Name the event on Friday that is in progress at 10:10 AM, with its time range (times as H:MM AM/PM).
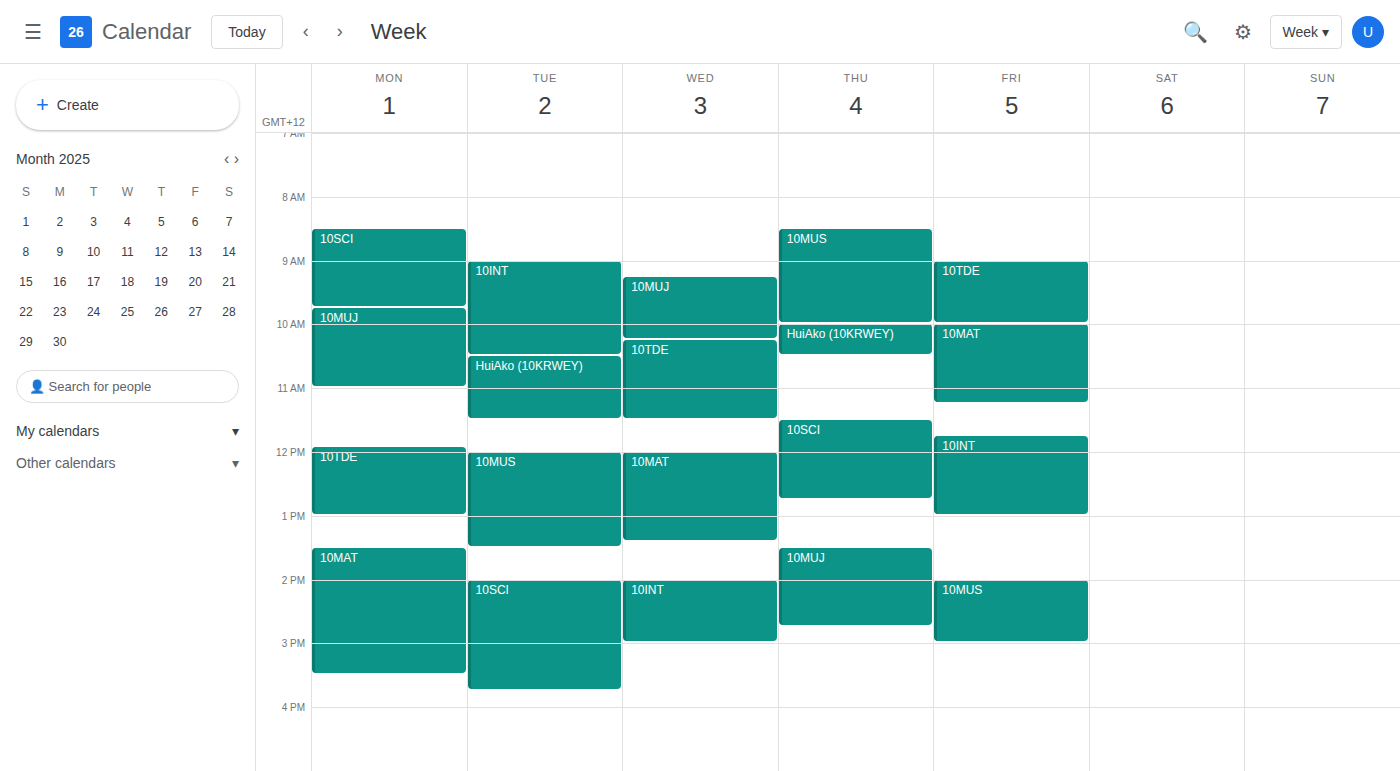
"10MAT", 10:00 AM to 11:15 AM